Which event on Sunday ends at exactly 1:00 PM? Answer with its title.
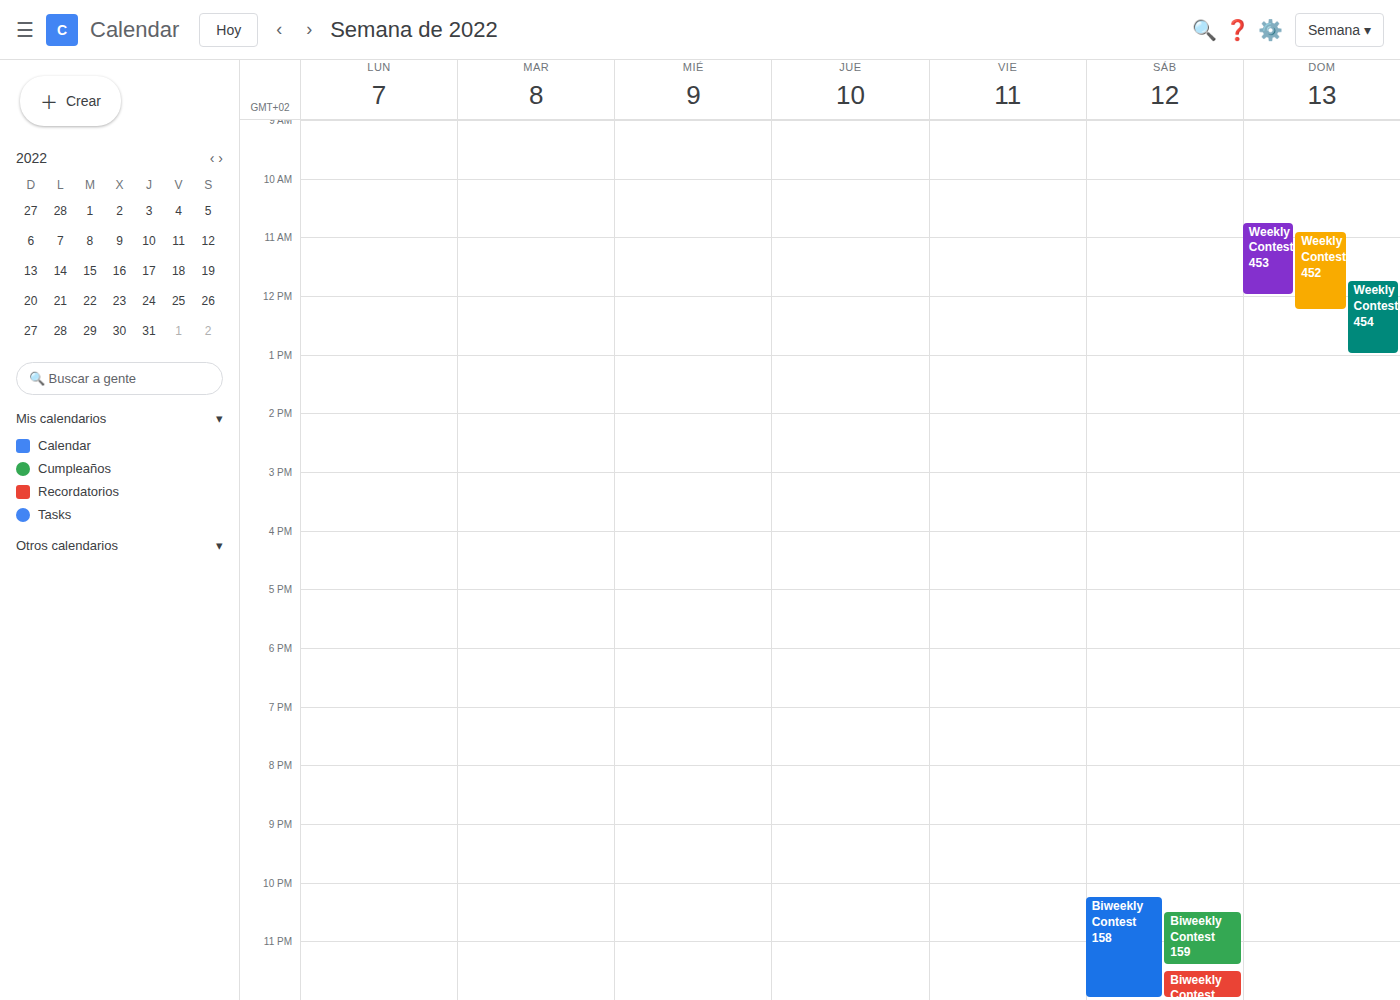
"Weekly Contest 454"